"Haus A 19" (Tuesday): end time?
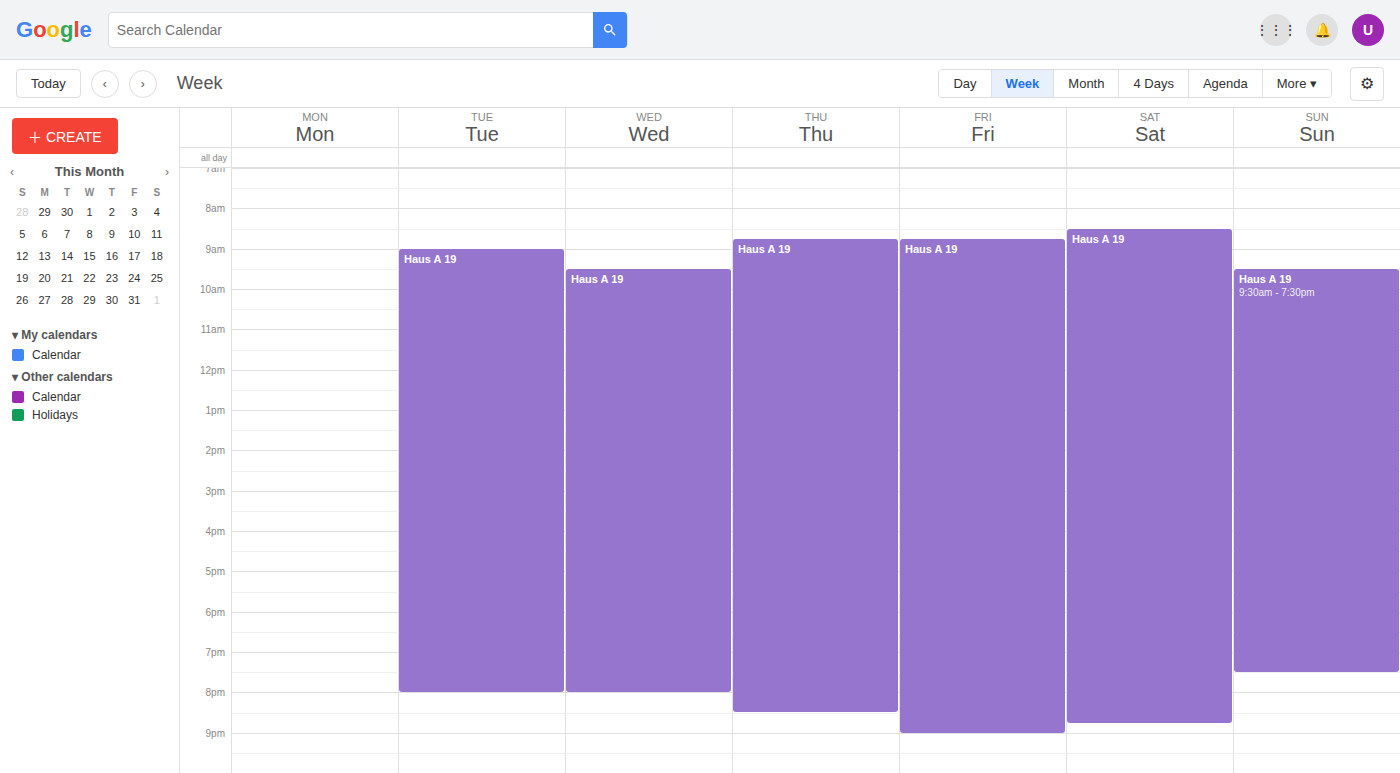
8:00 PM